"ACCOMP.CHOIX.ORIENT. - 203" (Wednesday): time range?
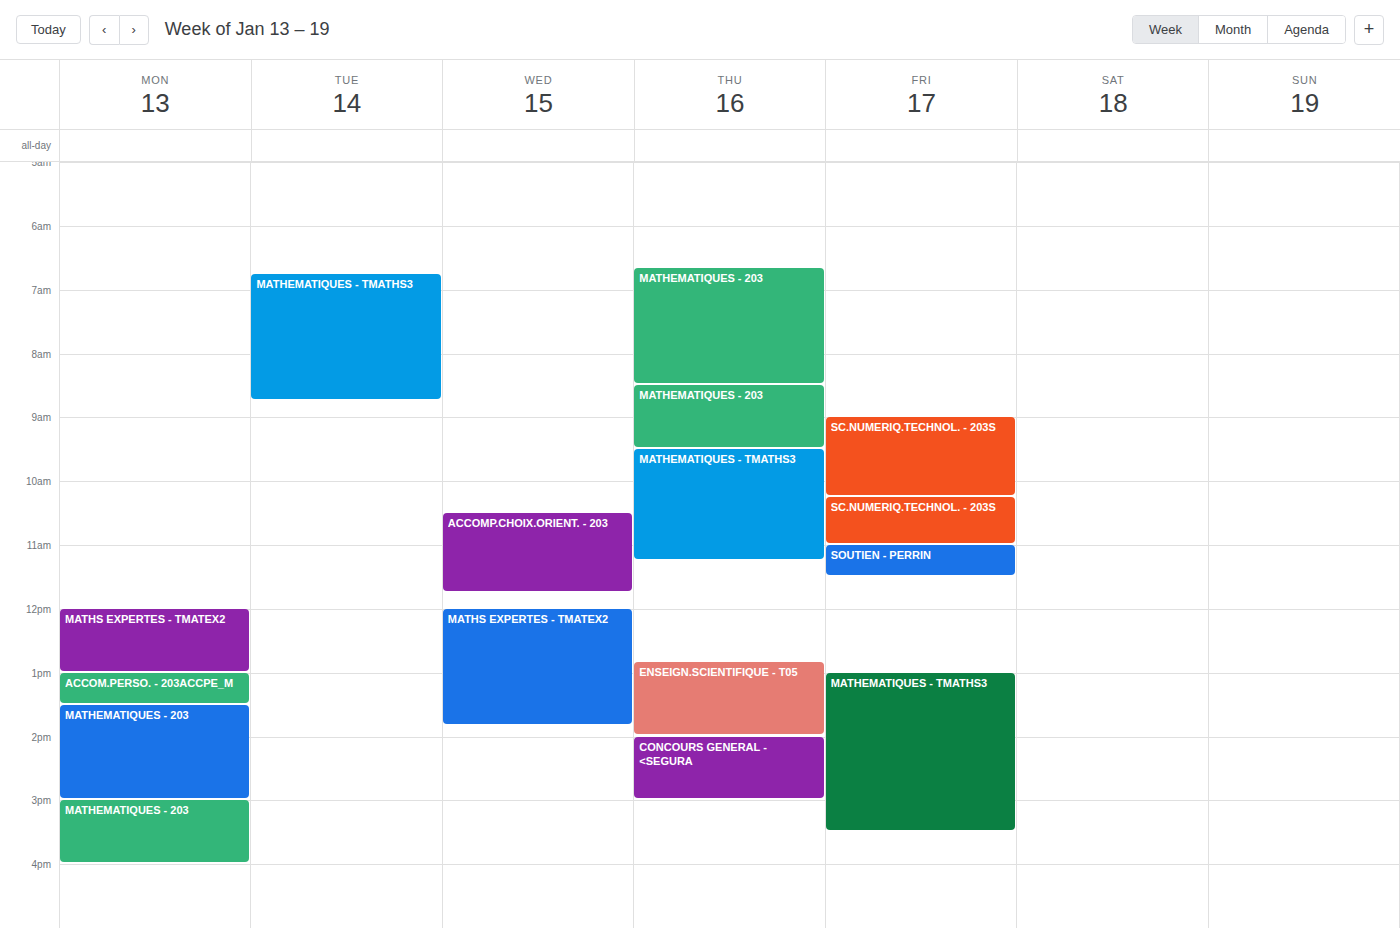
10:30 AM to 11:45 AM